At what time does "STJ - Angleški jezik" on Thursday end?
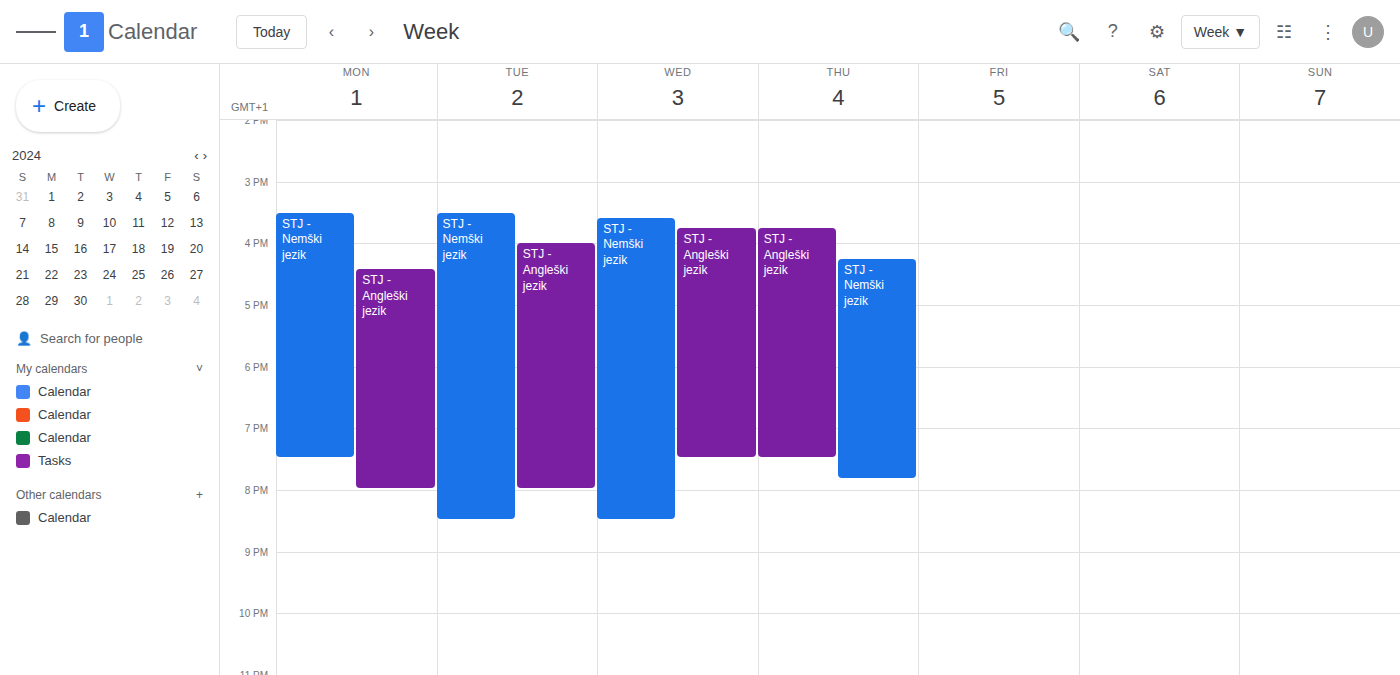
7:30 PM